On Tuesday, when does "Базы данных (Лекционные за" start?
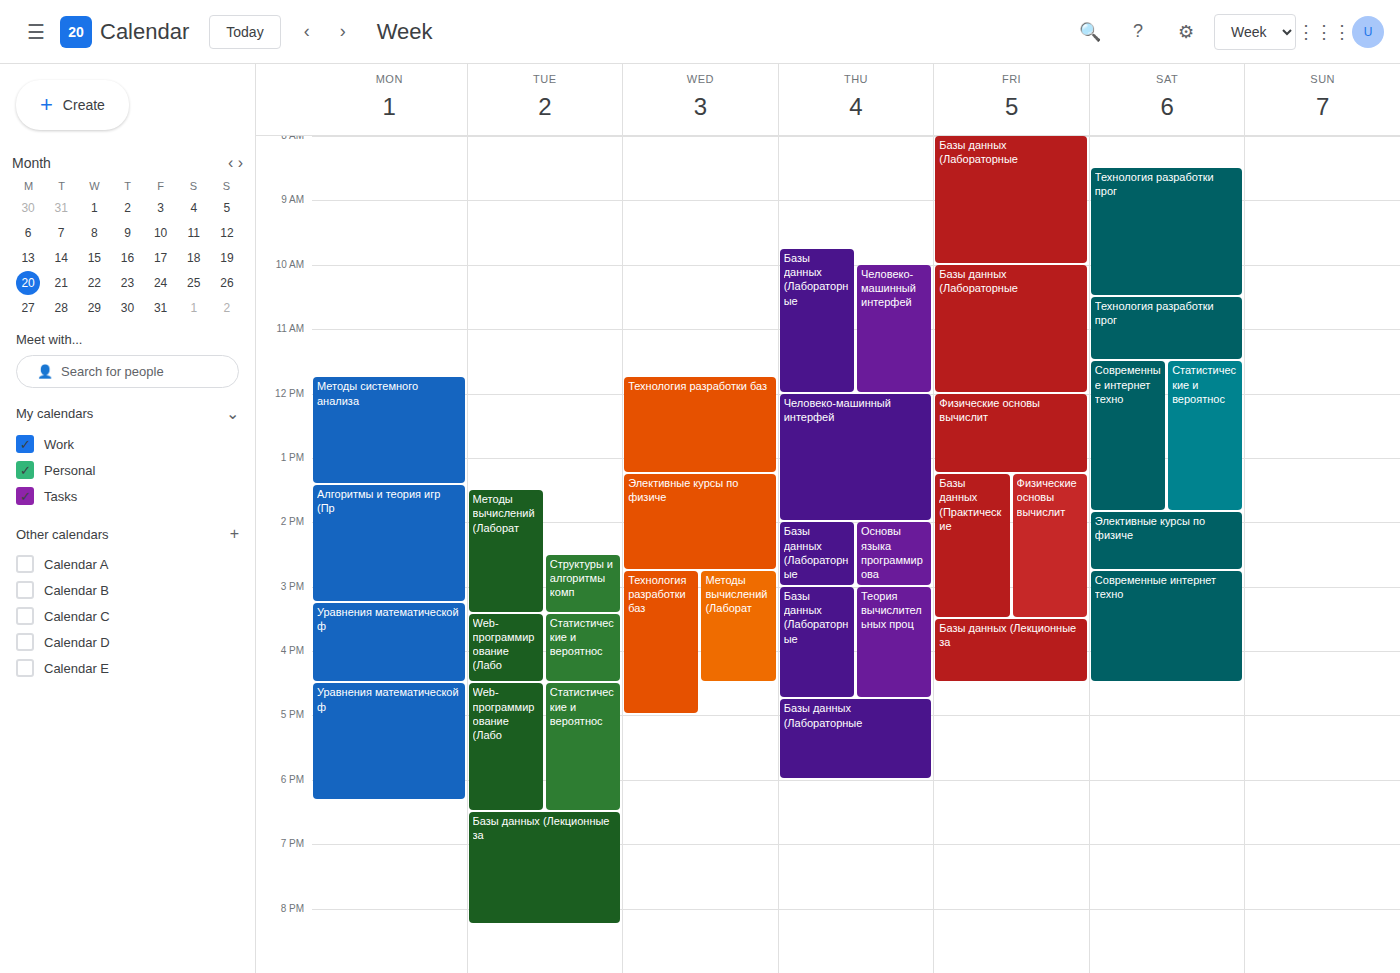
18:30